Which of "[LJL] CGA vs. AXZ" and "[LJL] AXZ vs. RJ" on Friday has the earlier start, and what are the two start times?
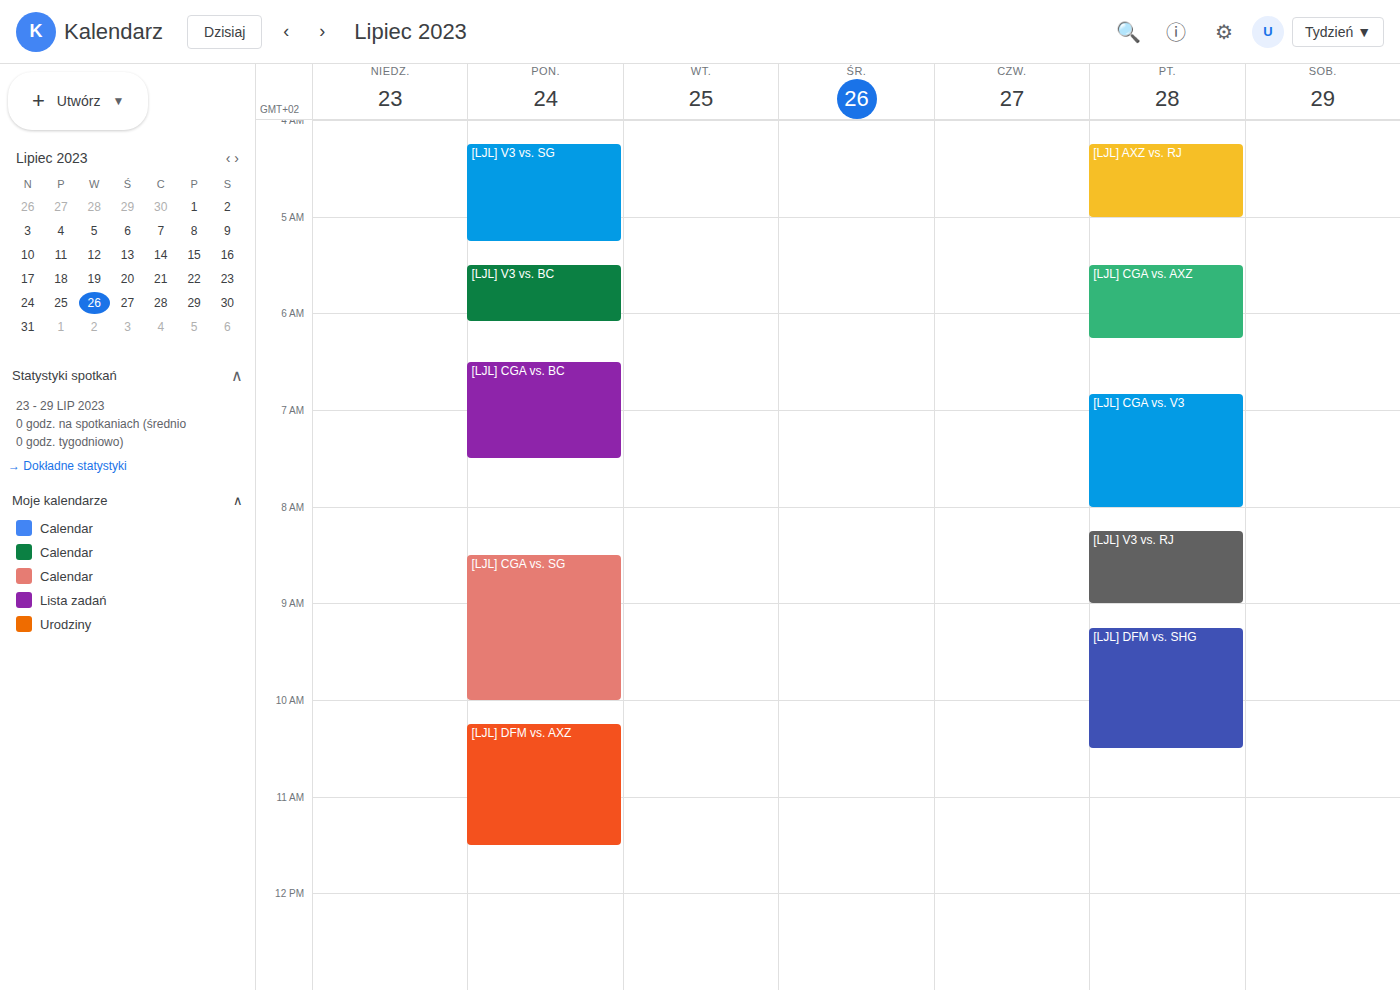
"[LJL] AXZ vs. RJ" 4:15 AM; "[LJL] CGA vs. AXZ" 5:30 AM.